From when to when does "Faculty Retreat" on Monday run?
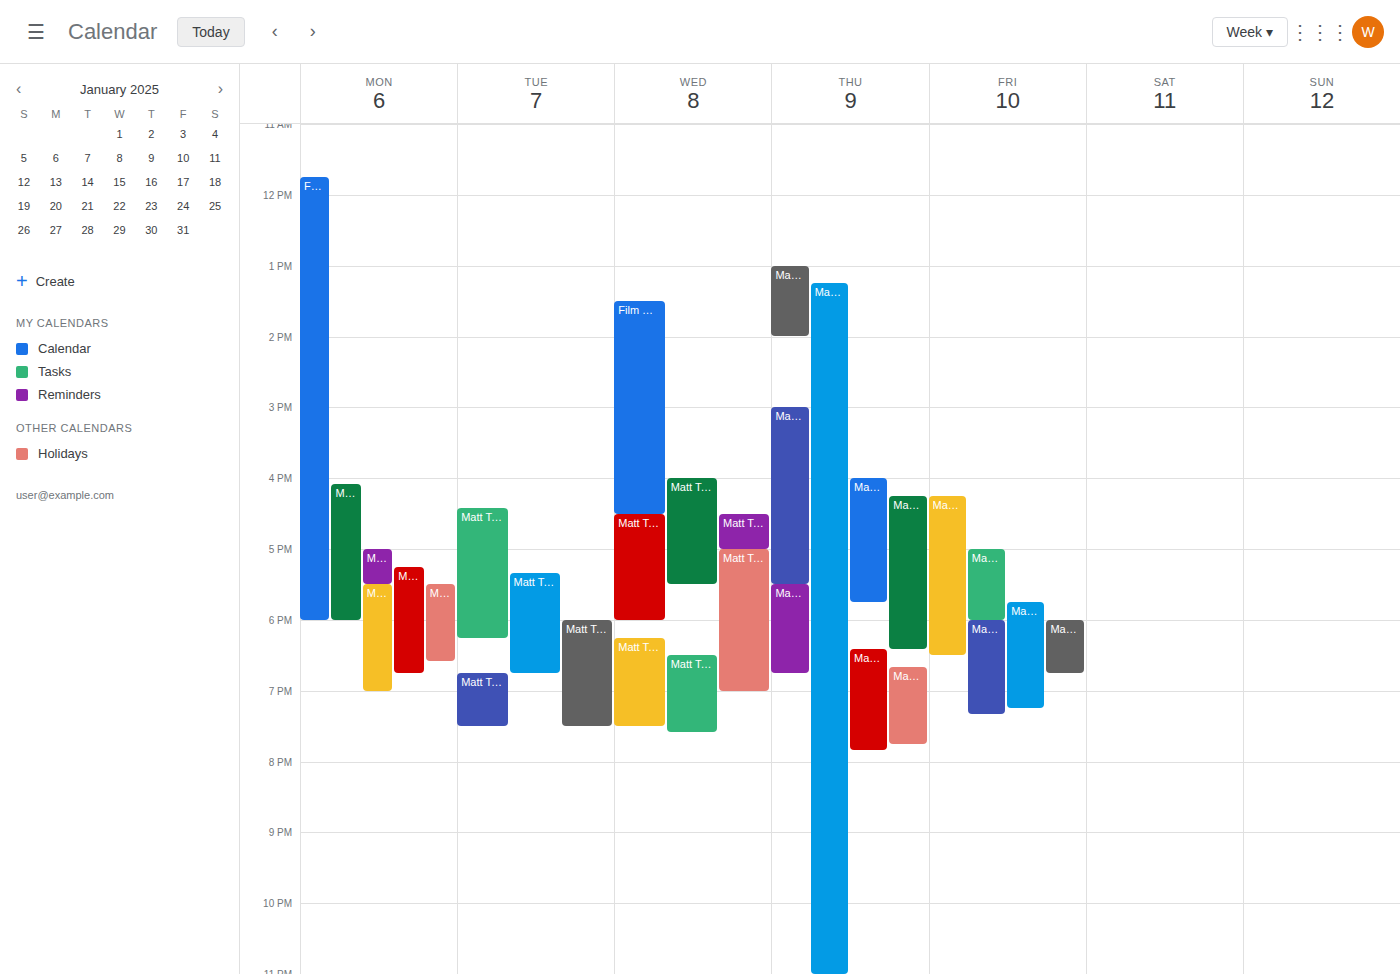
11:45 AM to 6:00 PM